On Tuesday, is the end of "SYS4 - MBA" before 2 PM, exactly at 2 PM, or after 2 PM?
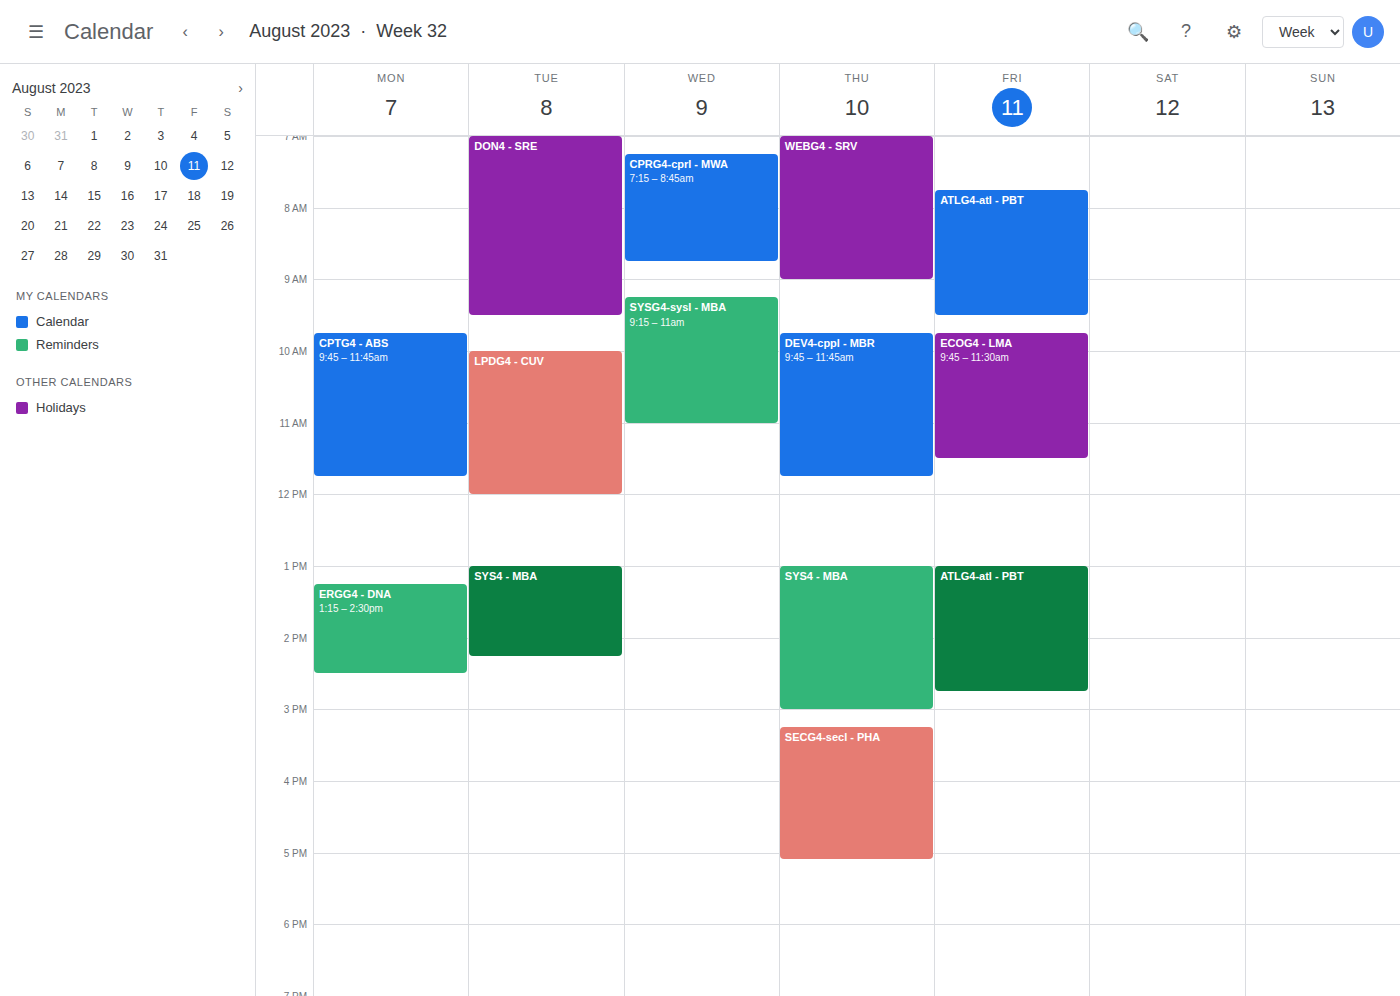
2:15 PM -- after 2 PM, 15 minutes below the 2 PM line.